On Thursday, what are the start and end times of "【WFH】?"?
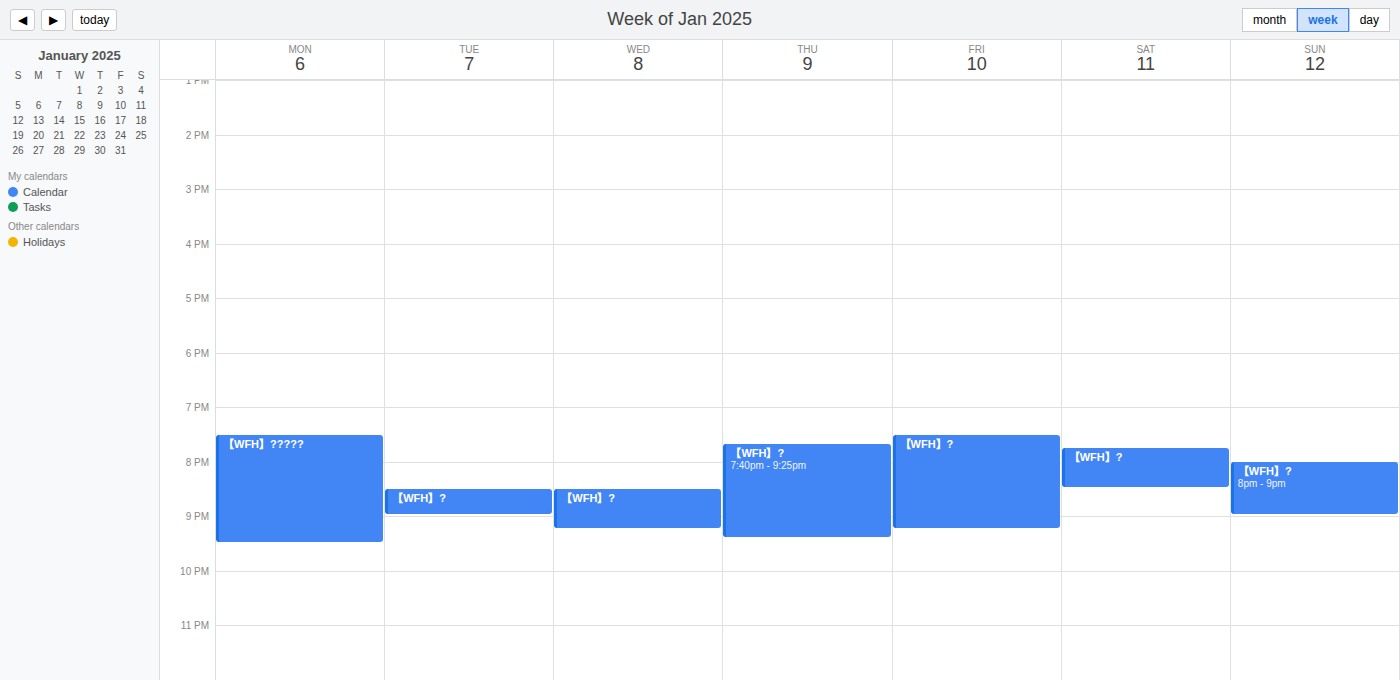
7:40 PM to 9:25 PM